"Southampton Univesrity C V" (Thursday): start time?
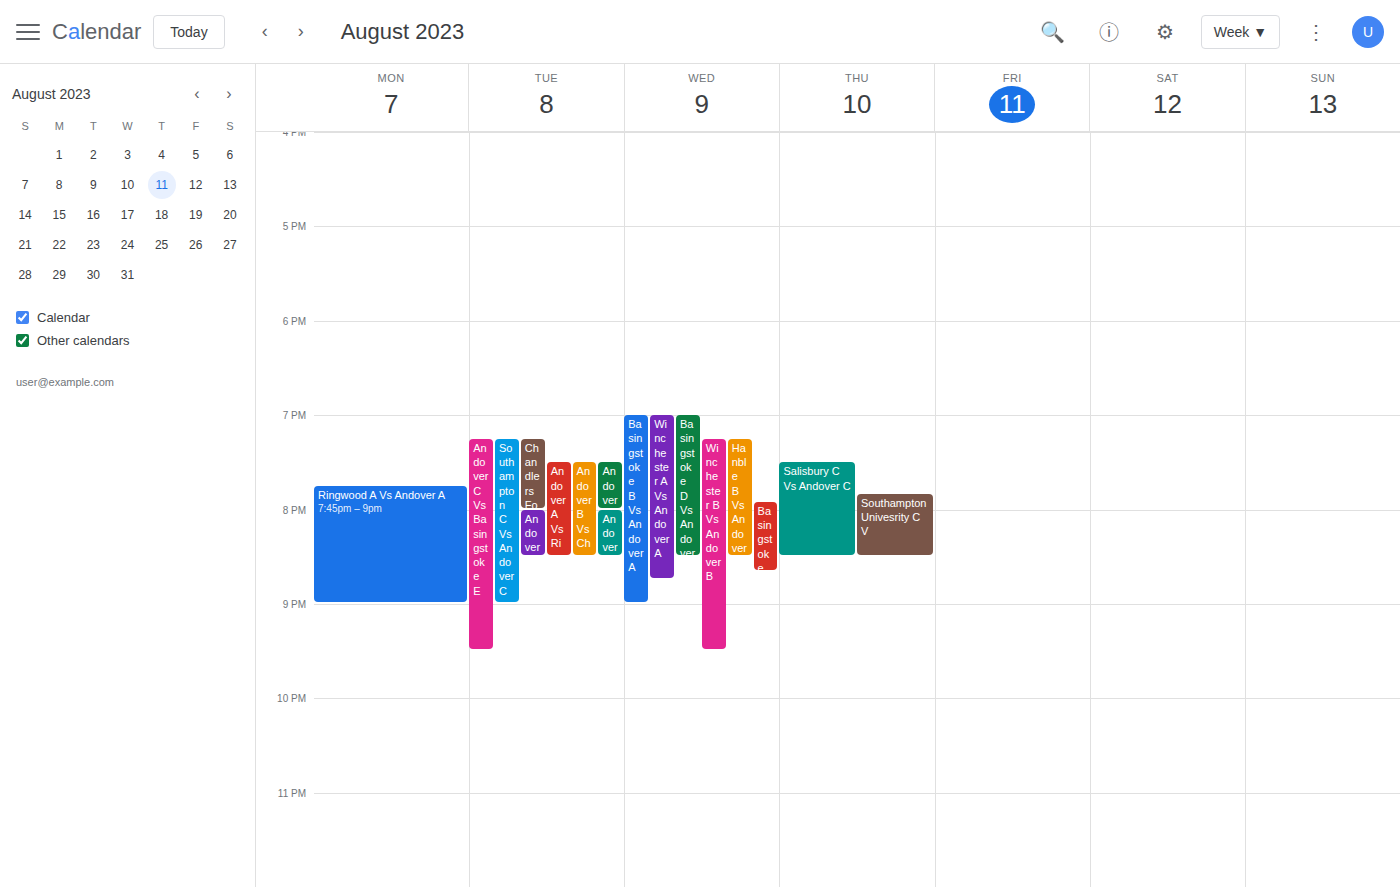
7:50 PM